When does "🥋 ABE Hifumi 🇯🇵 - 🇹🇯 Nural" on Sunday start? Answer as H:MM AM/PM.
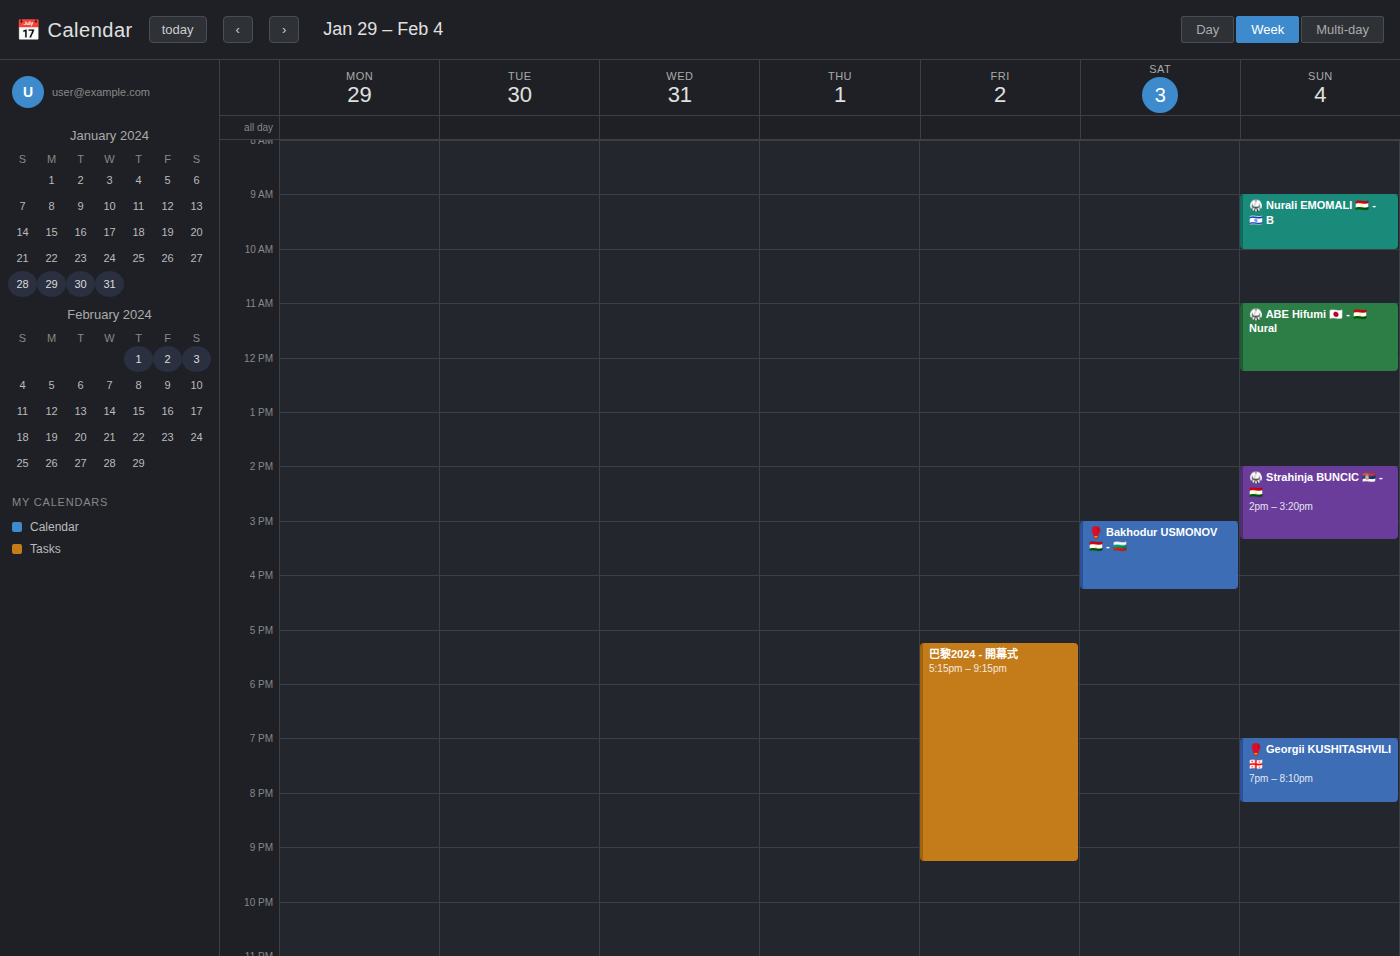
11:00 AM